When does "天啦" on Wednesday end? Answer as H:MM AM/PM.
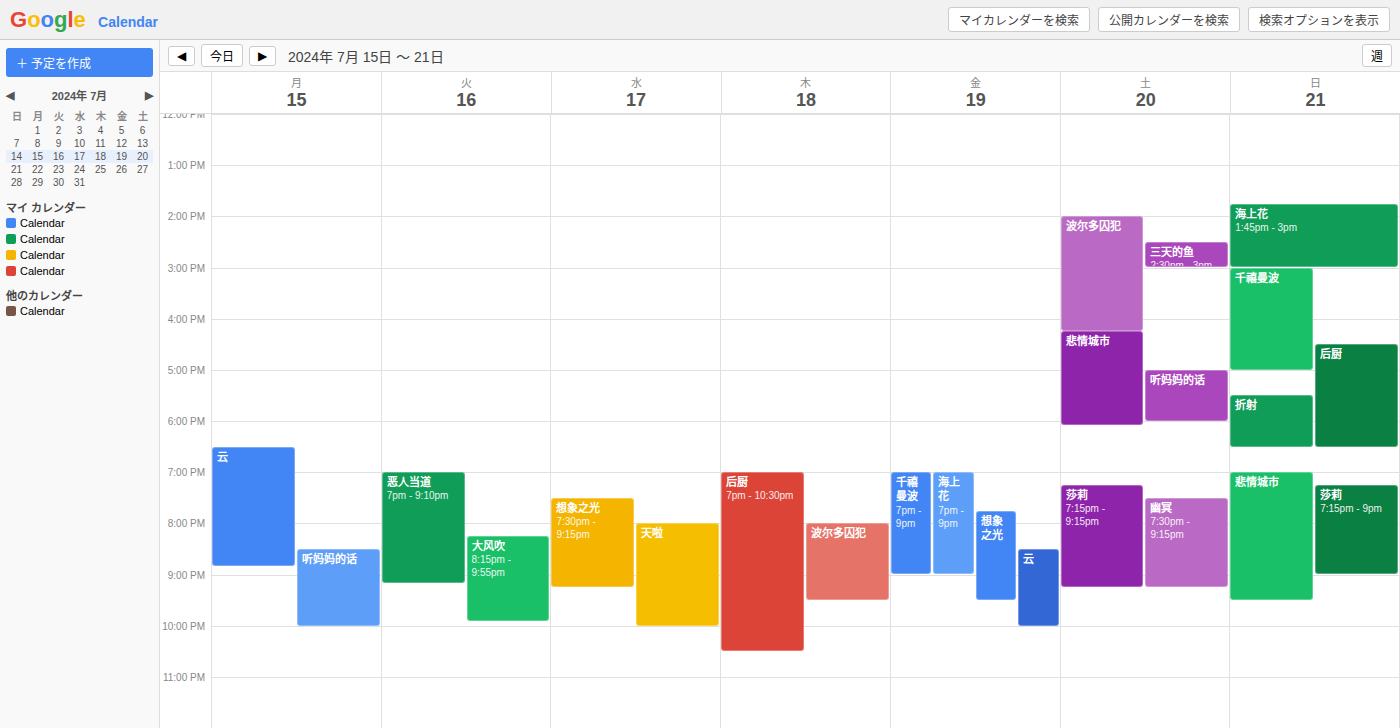
10:00 PM